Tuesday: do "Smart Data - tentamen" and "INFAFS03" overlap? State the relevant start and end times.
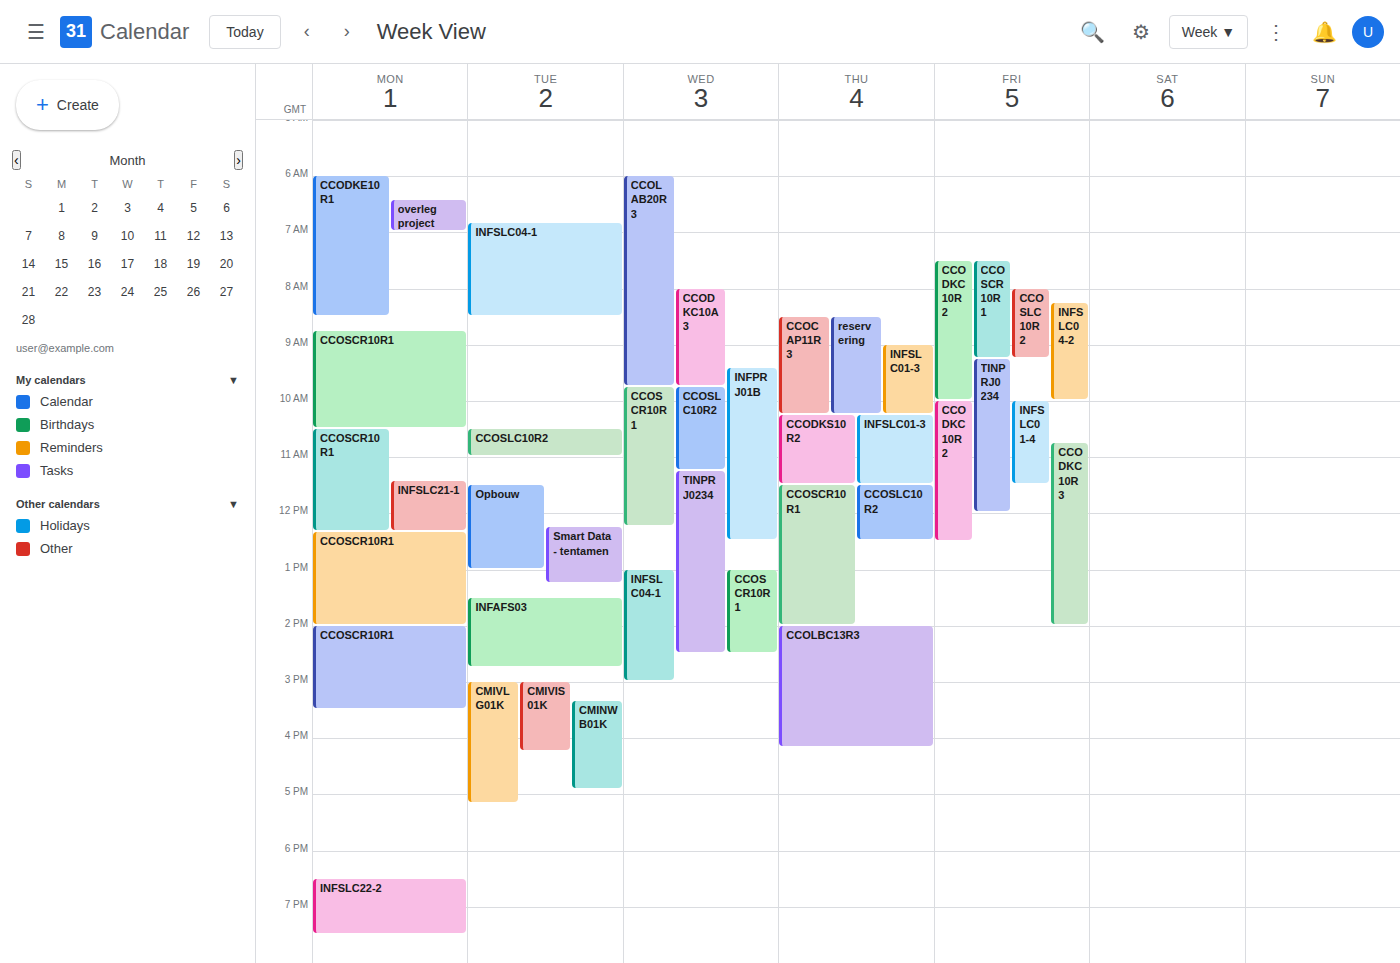
"Smart Data - tentamen" ends at 1:15 PM and "INFAFS03" starts at 1:30 PM -- no overlap.